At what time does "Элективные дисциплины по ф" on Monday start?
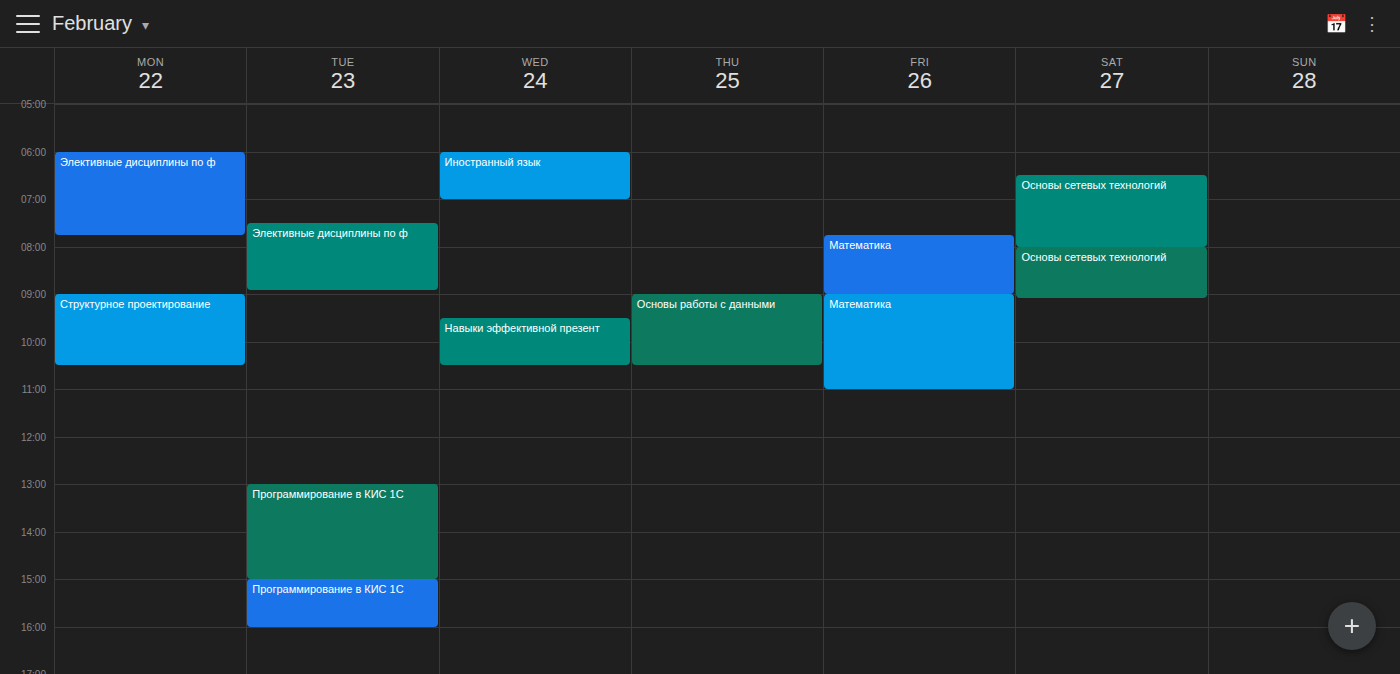
6:00 AM